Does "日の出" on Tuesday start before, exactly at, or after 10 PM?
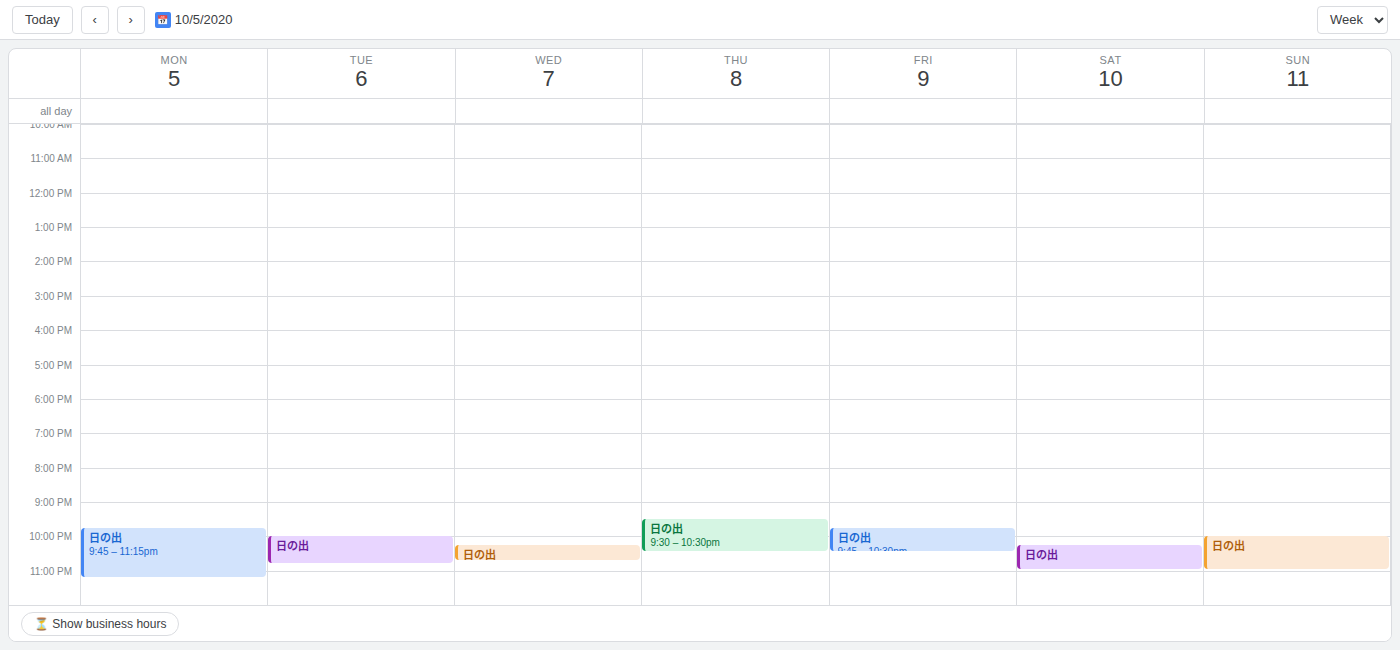
10:00 PM -- exactly at 10 PM, on the 10 PM line.